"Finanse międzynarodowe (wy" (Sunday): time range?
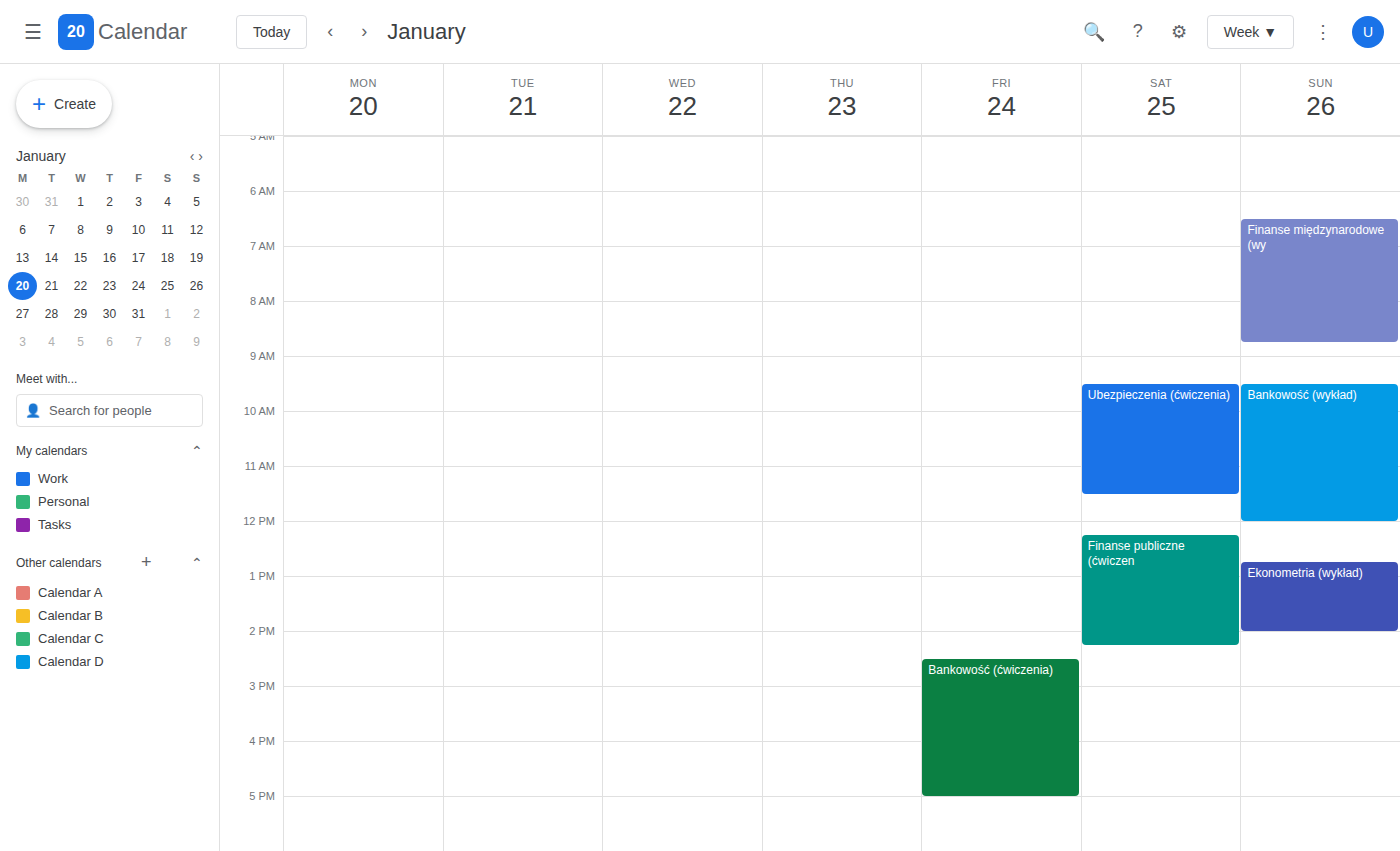
6:30 AM to 8:45 AM